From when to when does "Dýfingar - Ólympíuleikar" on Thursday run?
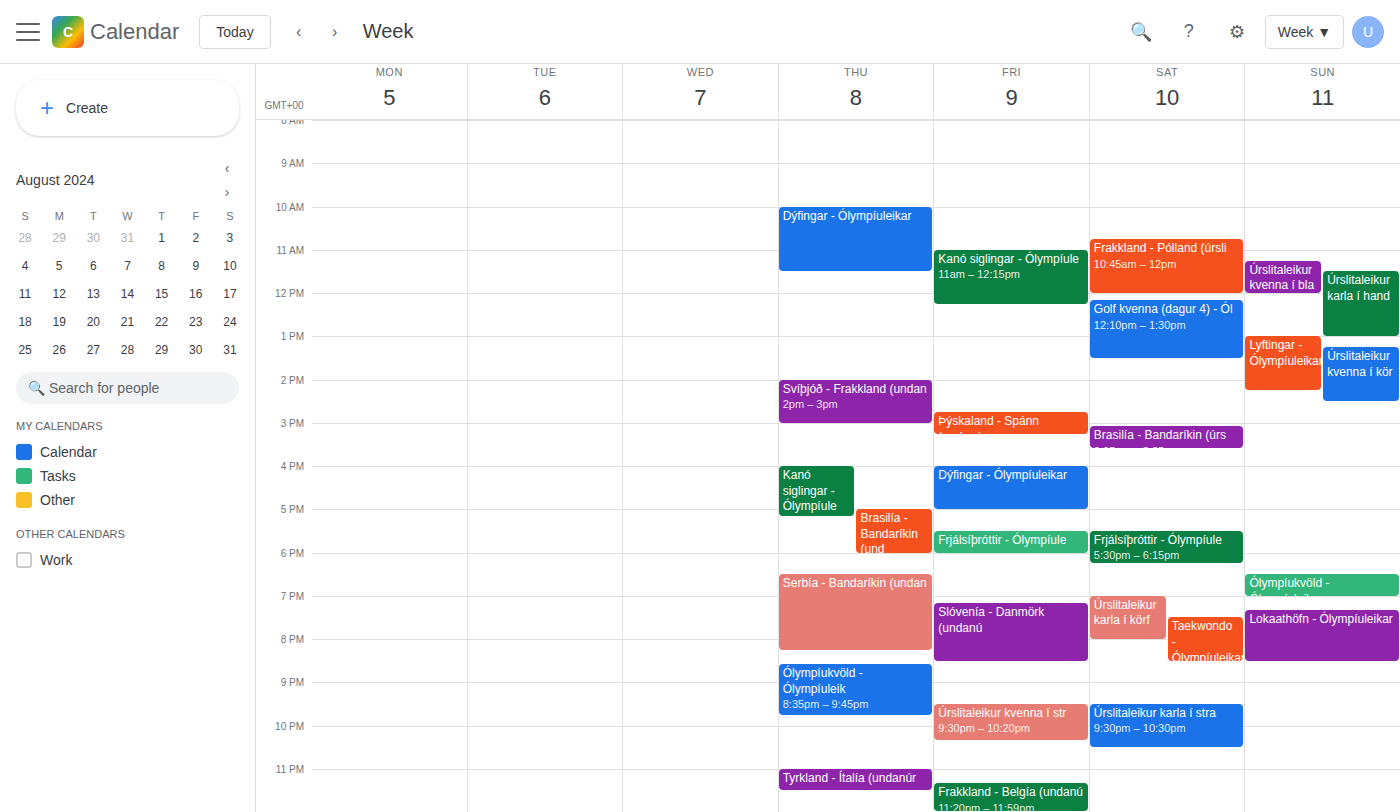
10:00 AM to 11:30 AM